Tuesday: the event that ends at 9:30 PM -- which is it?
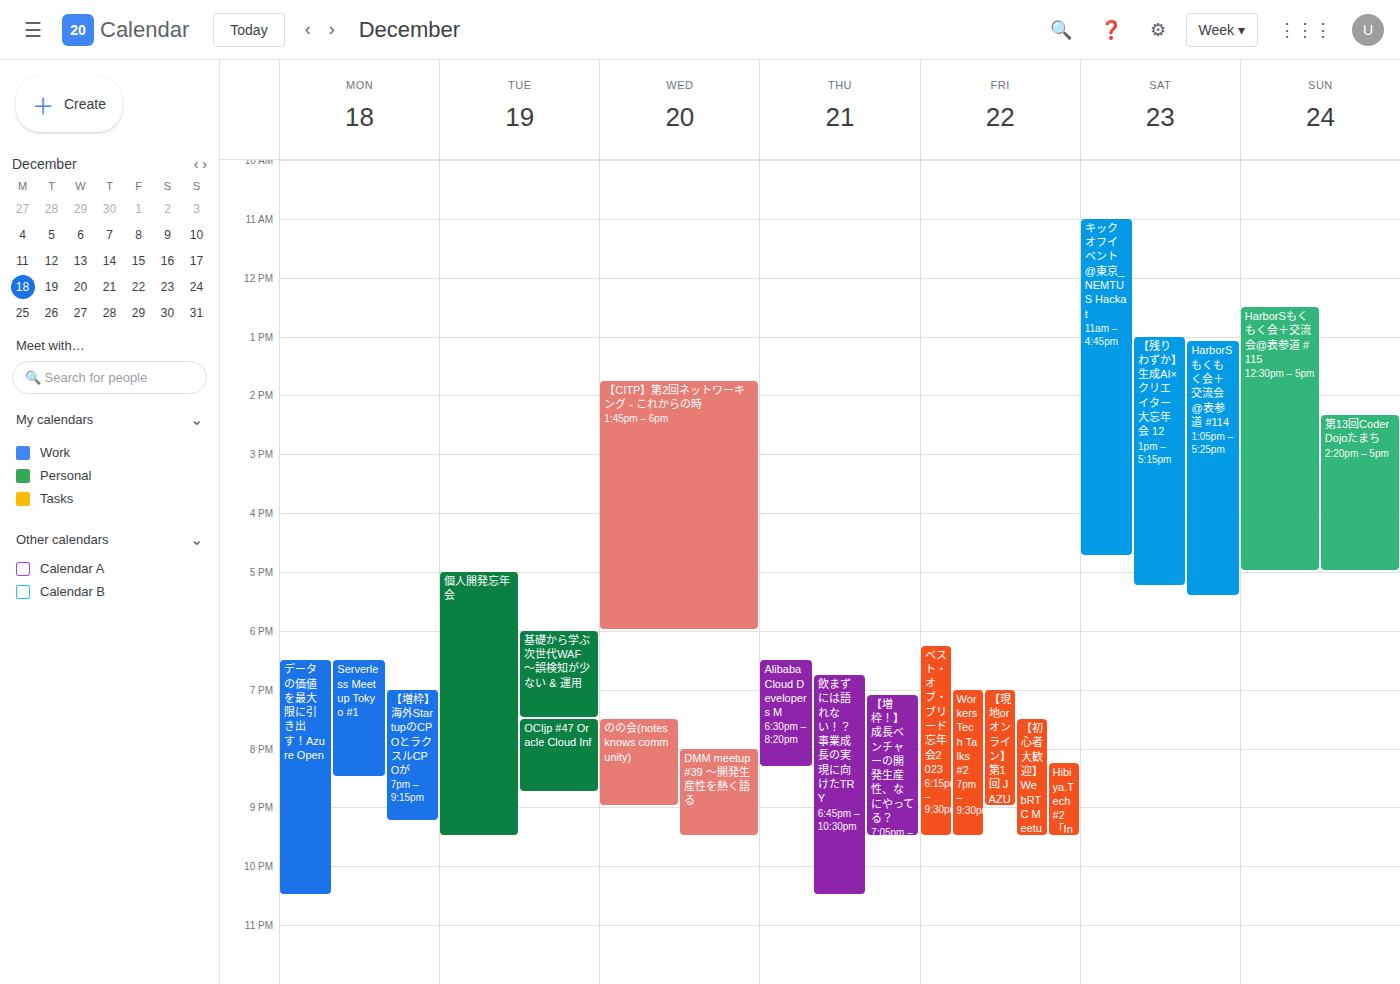
"個人開発忘年会"